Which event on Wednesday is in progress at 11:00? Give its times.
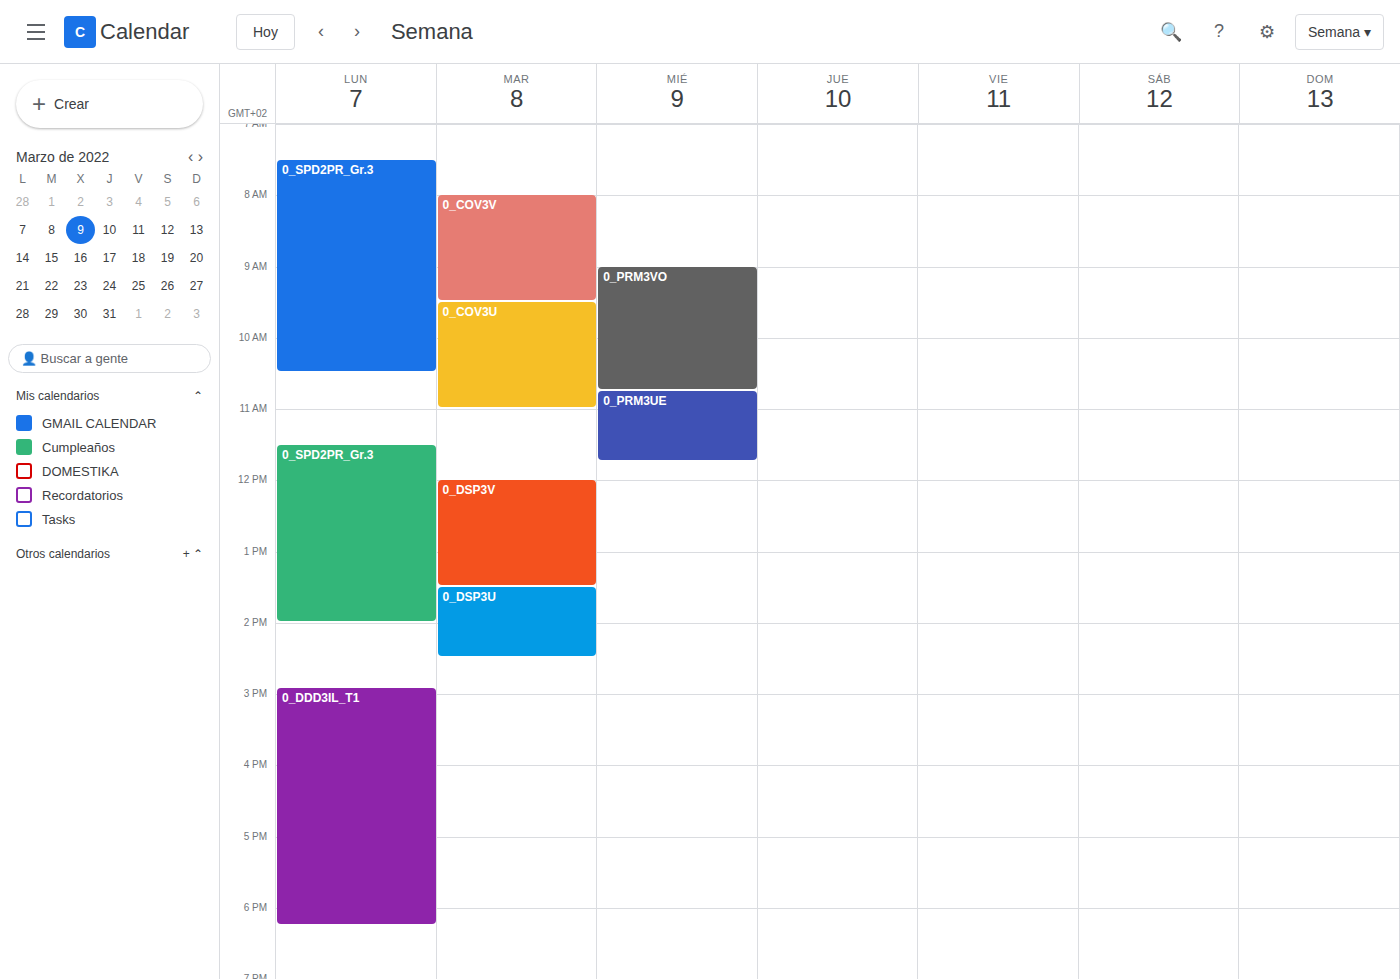
"0_PRM3UE", 10:45 to 11:45